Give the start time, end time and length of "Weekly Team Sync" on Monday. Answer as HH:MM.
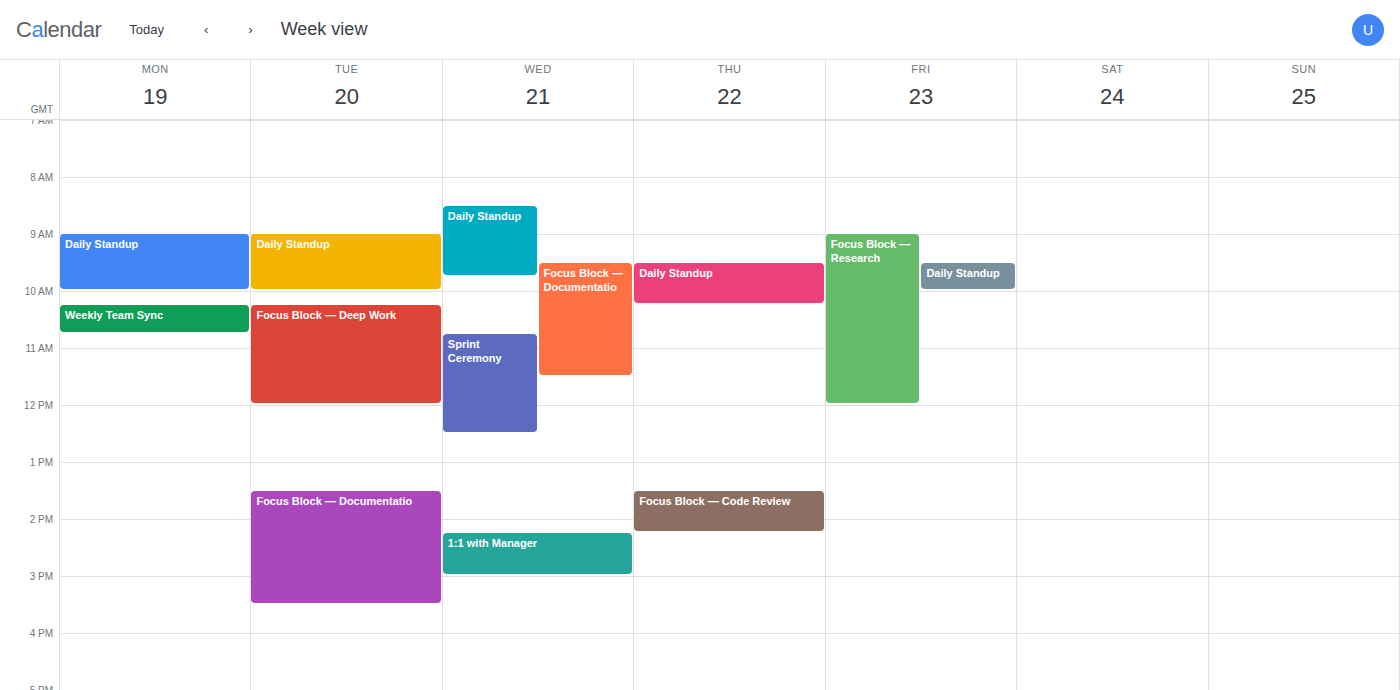
10:15 to 10:45, 30 minutes